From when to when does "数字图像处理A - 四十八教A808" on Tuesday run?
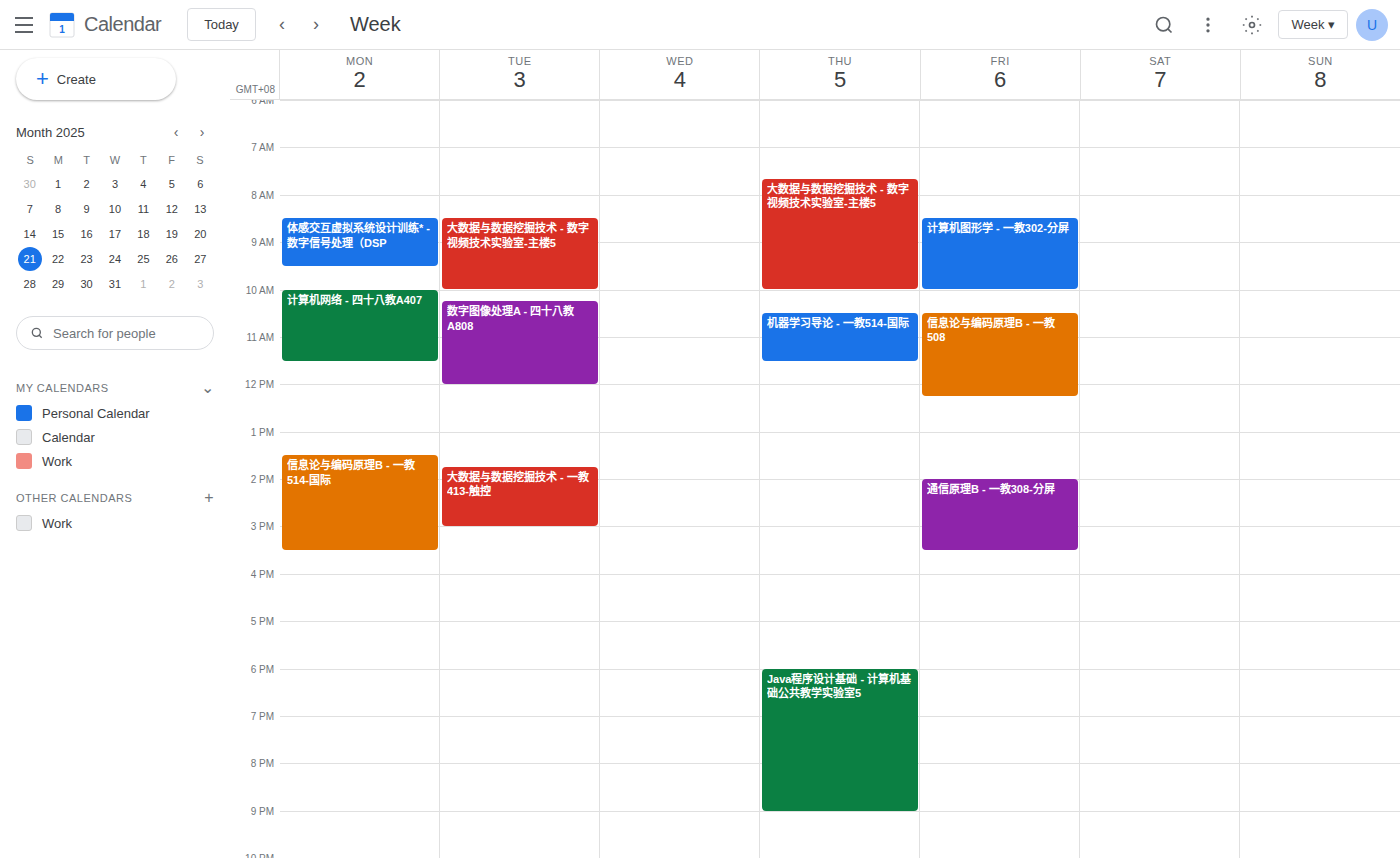
10:15 AM to 12:00 PM